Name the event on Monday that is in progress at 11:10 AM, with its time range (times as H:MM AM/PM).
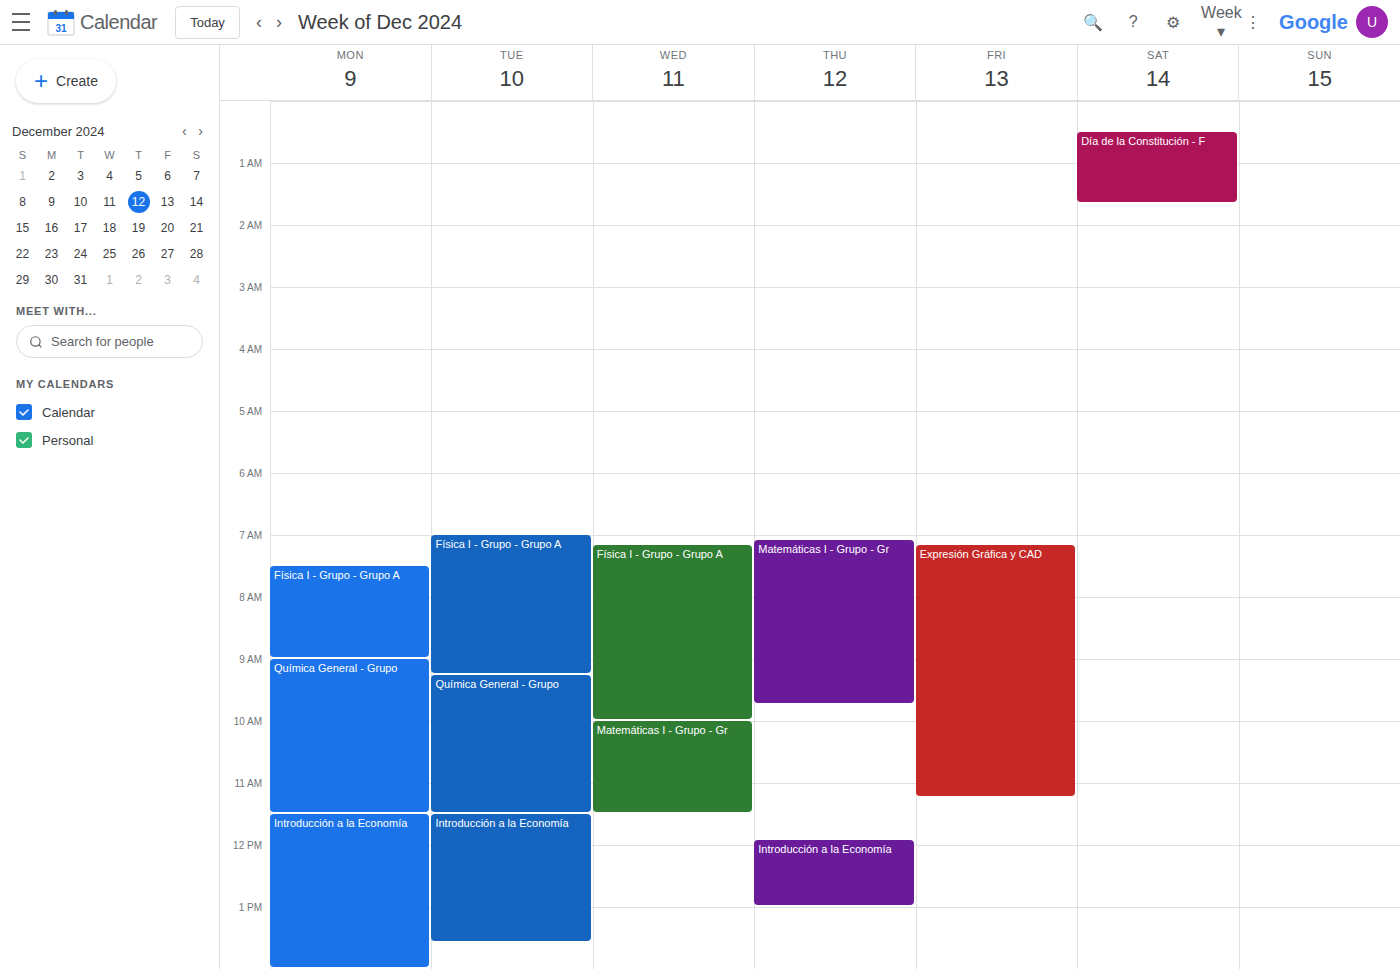
"Química General - Grupo", 9:00 AM to 11:30 AM